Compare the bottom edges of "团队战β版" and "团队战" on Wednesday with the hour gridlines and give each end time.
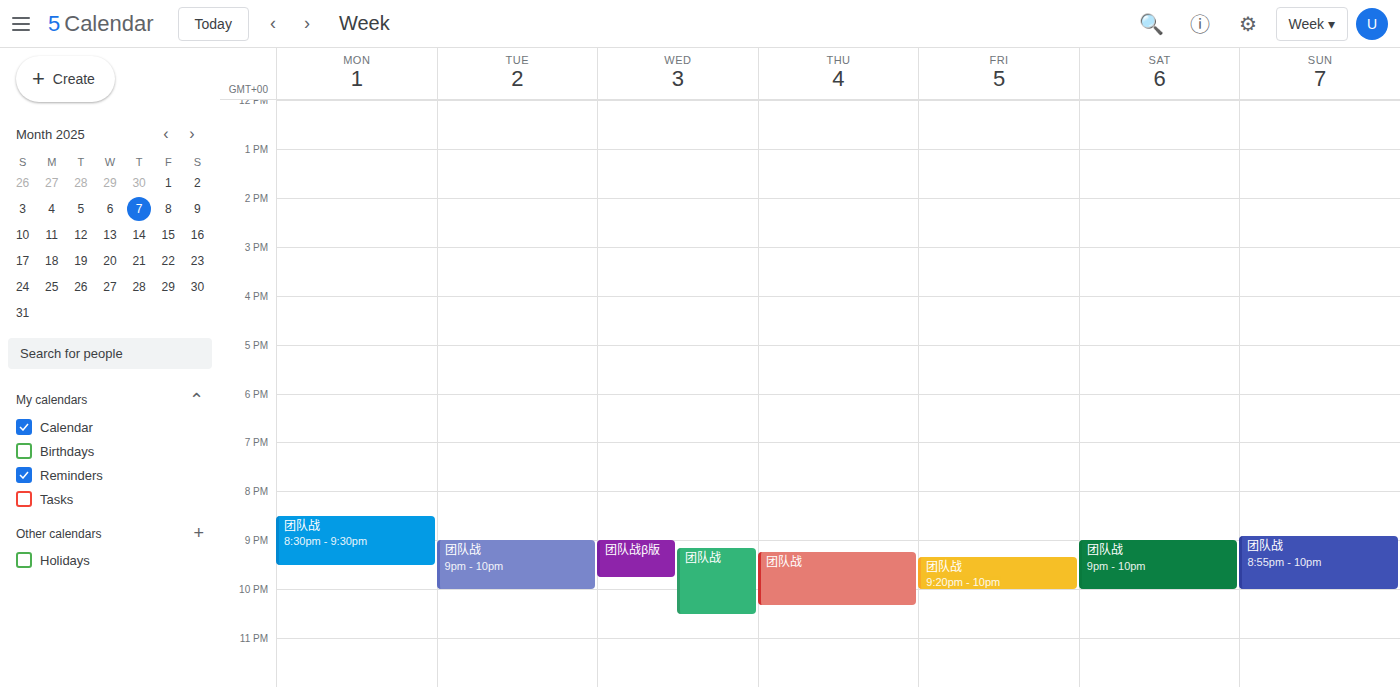
"团队战β版": 9:45 PM, neither: three quarters of the way from the 9 PM line to the 10 PM line. "团队战": 10:30 PM, halfway between the 10 PM and 11 PM lines.